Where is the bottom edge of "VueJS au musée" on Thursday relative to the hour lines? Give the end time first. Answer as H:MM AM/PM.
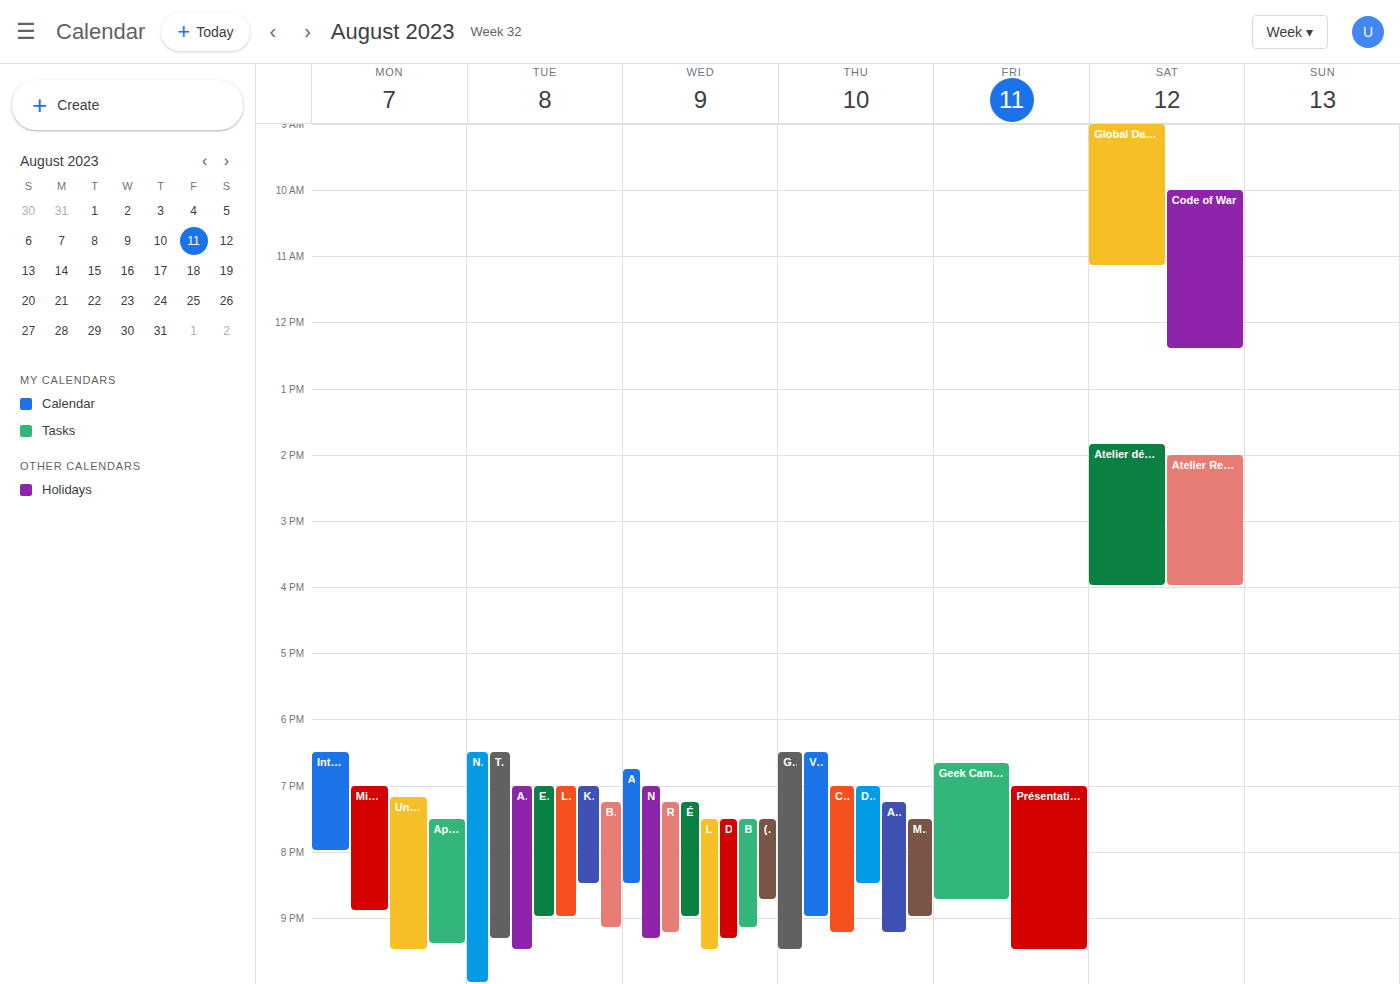
9:00 PM -- exactly on the 9 PM line.